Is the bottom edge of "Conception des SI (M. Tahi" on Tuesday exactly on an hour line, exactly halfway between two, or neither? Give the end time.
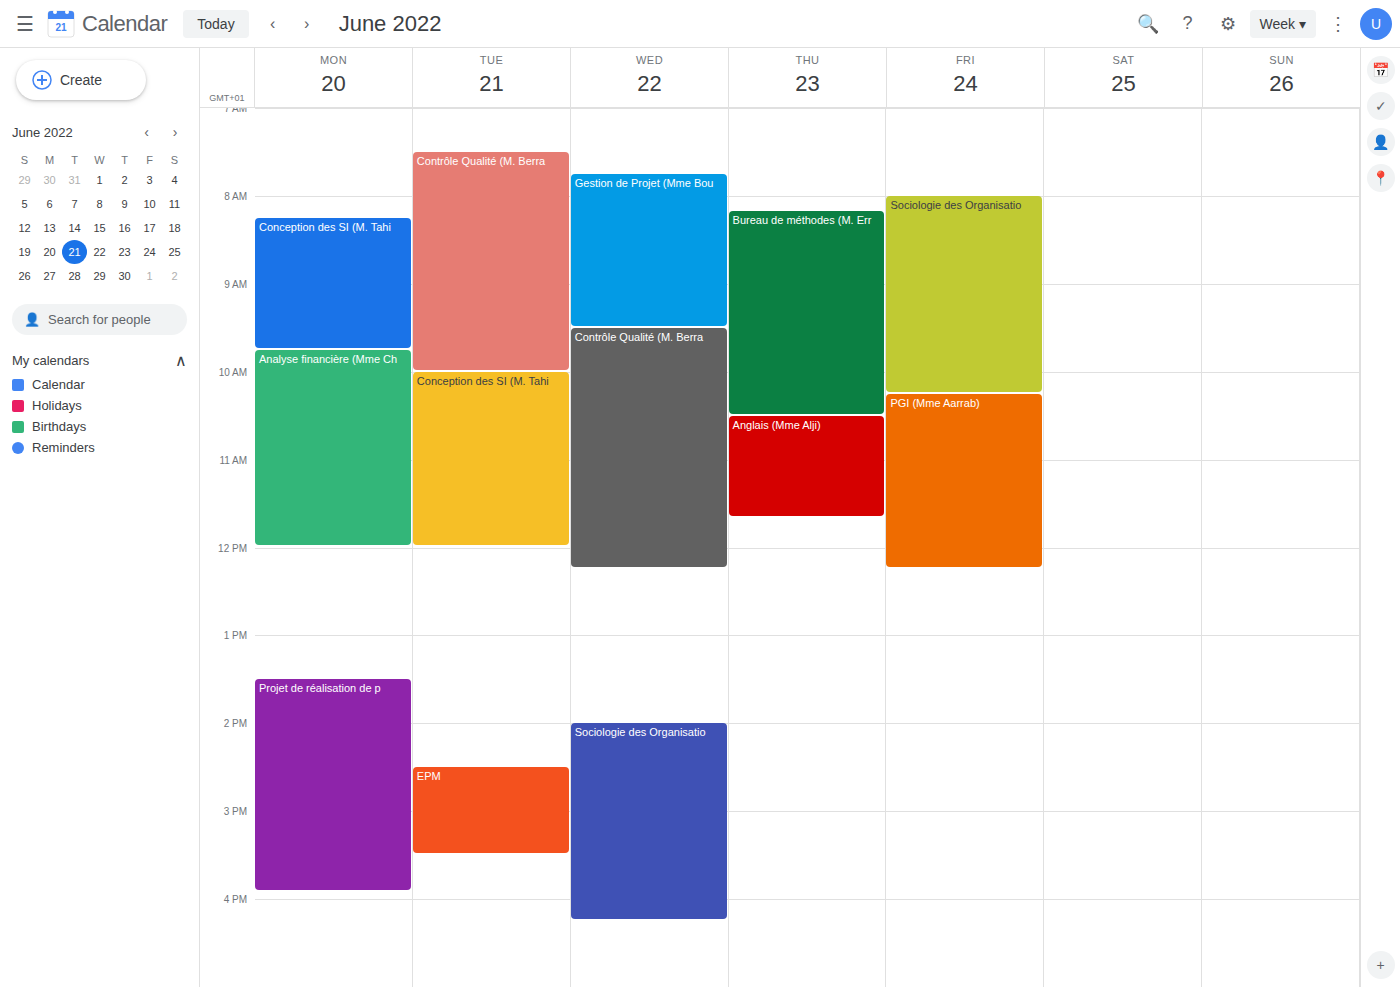
12:00 PM -- exactly on the 12 PM line.